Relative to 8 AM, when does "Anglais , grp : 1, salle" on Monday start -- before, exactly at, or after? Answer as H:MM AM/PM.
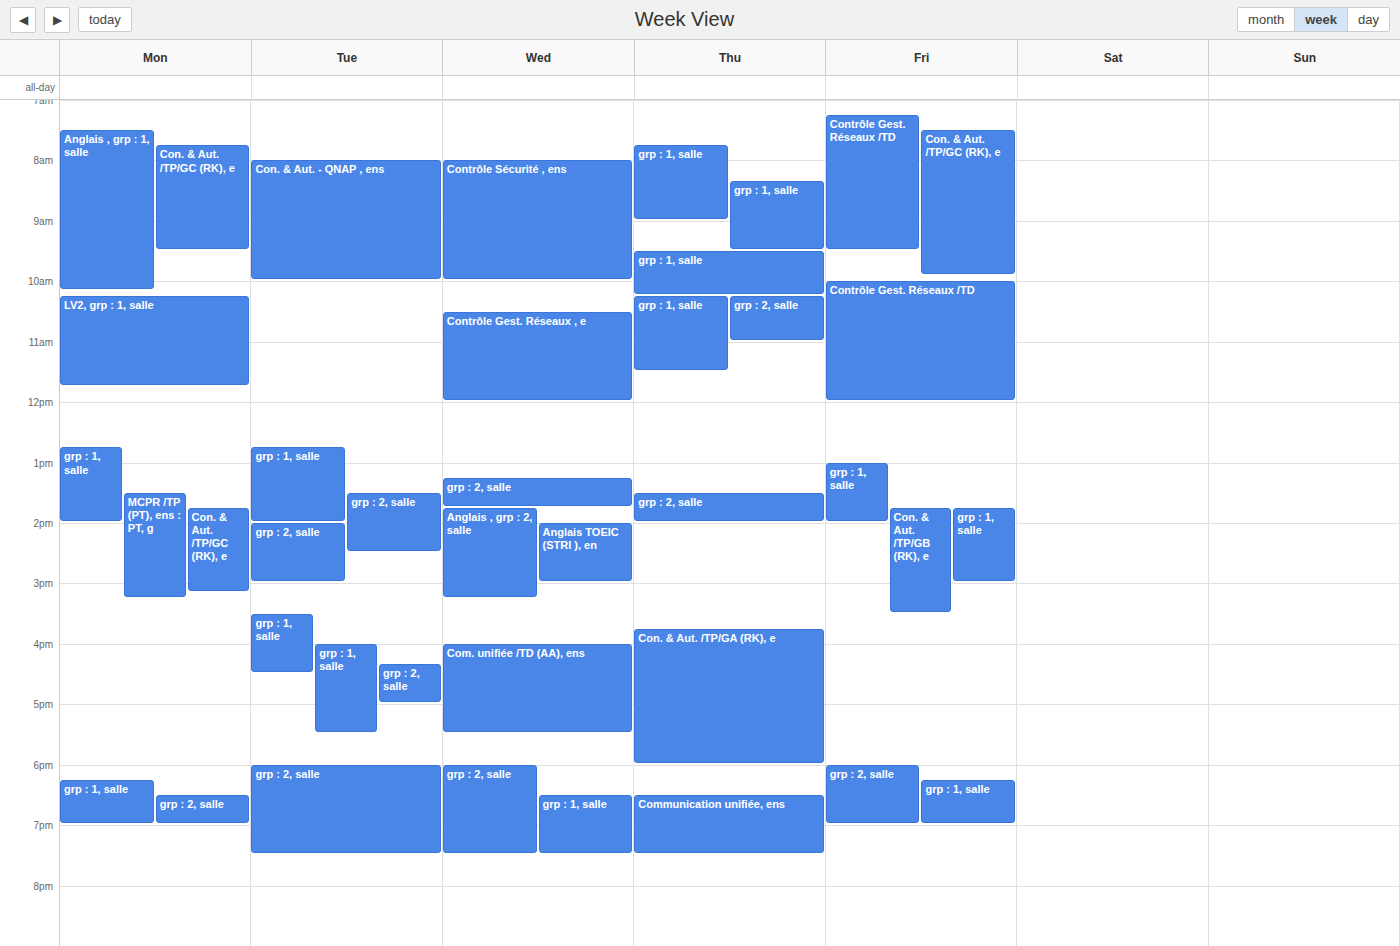
7:30 AM -- before 8 AM, 30 minutes above the 8 AM line.